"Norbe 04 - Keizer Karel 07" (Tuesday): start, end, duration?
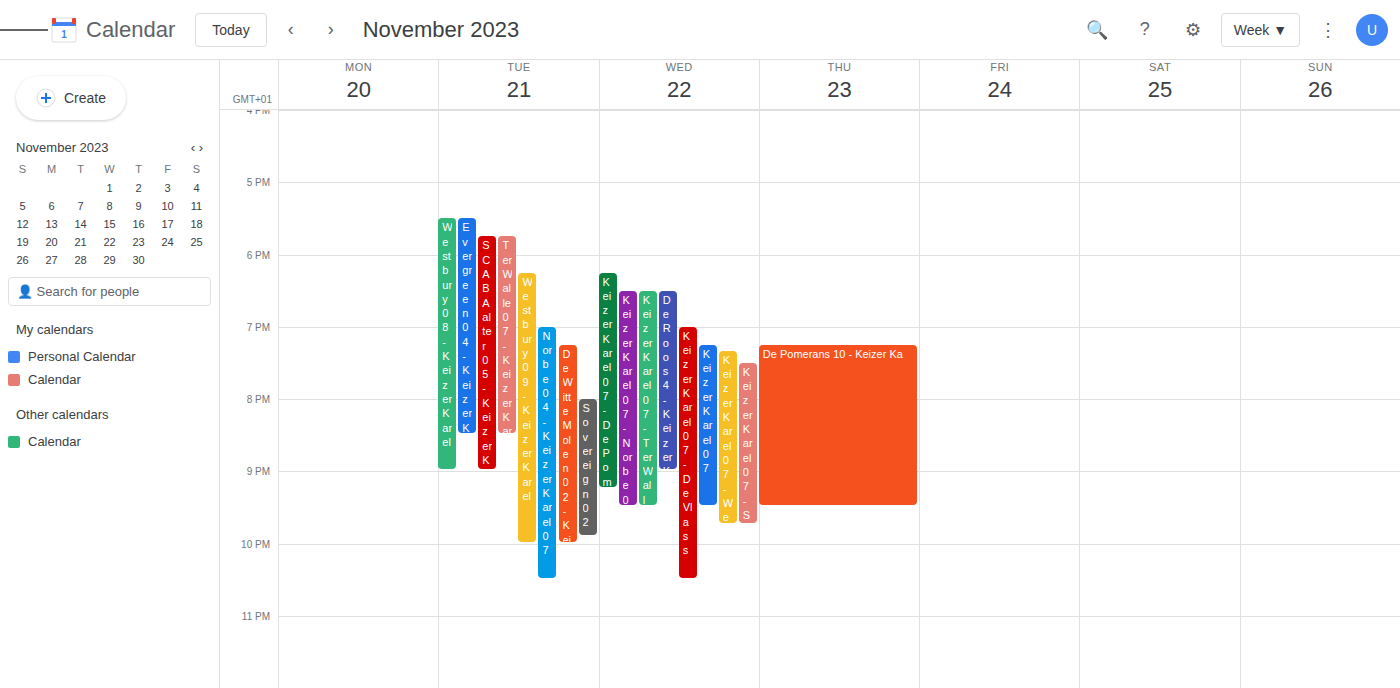
7:00 PM to 10:30 PM, 3 hours 30 minutes